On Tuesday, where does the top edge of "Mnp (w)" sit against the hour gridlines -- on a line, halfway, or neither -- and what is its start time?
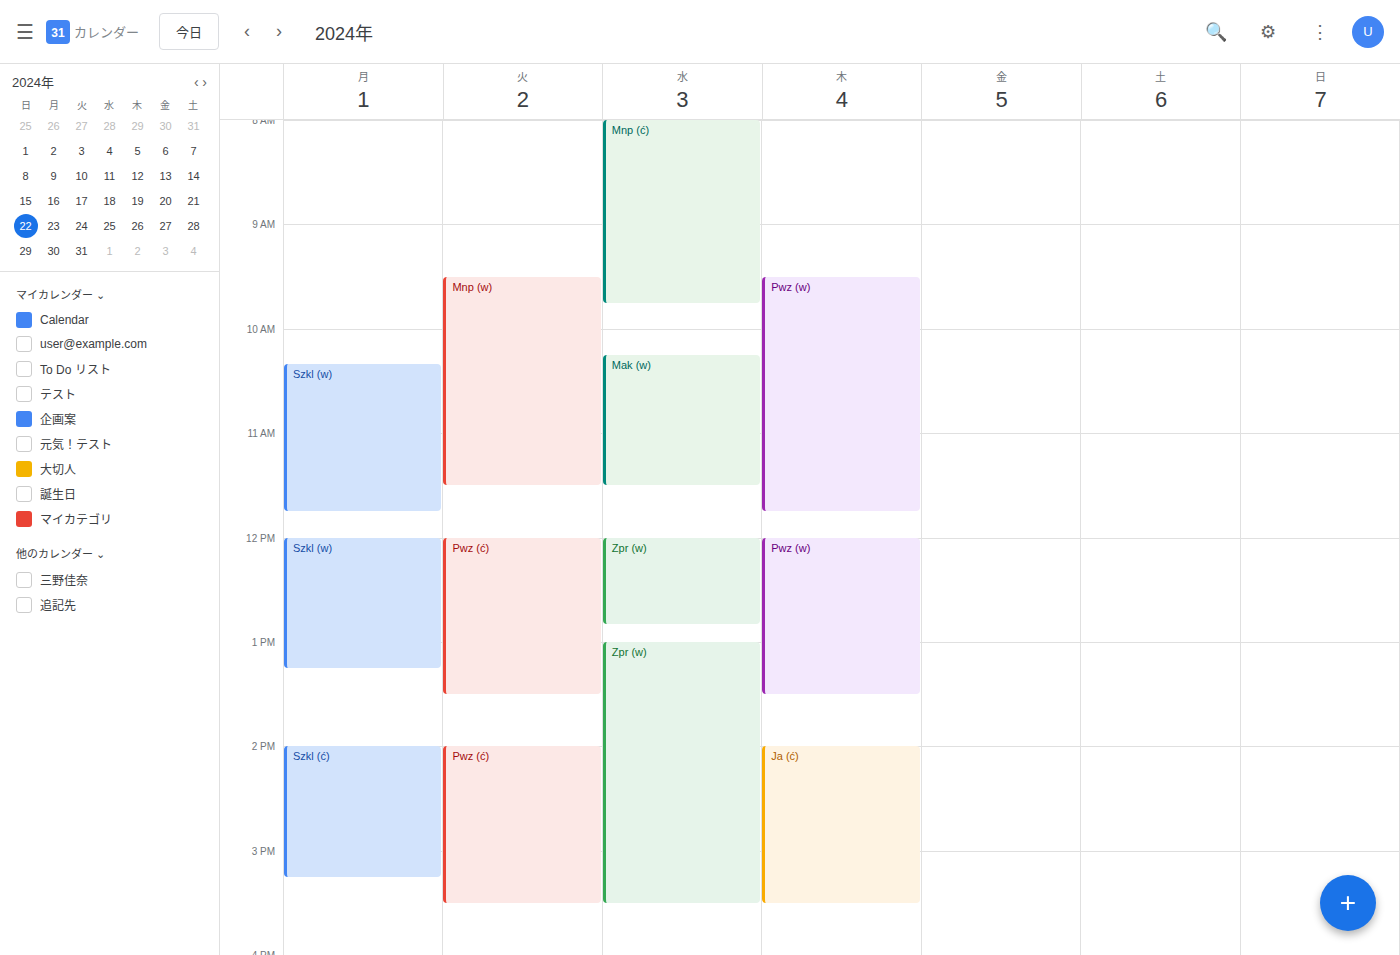
09:30 -- halfway between the 09:00 and 10:00 lines.